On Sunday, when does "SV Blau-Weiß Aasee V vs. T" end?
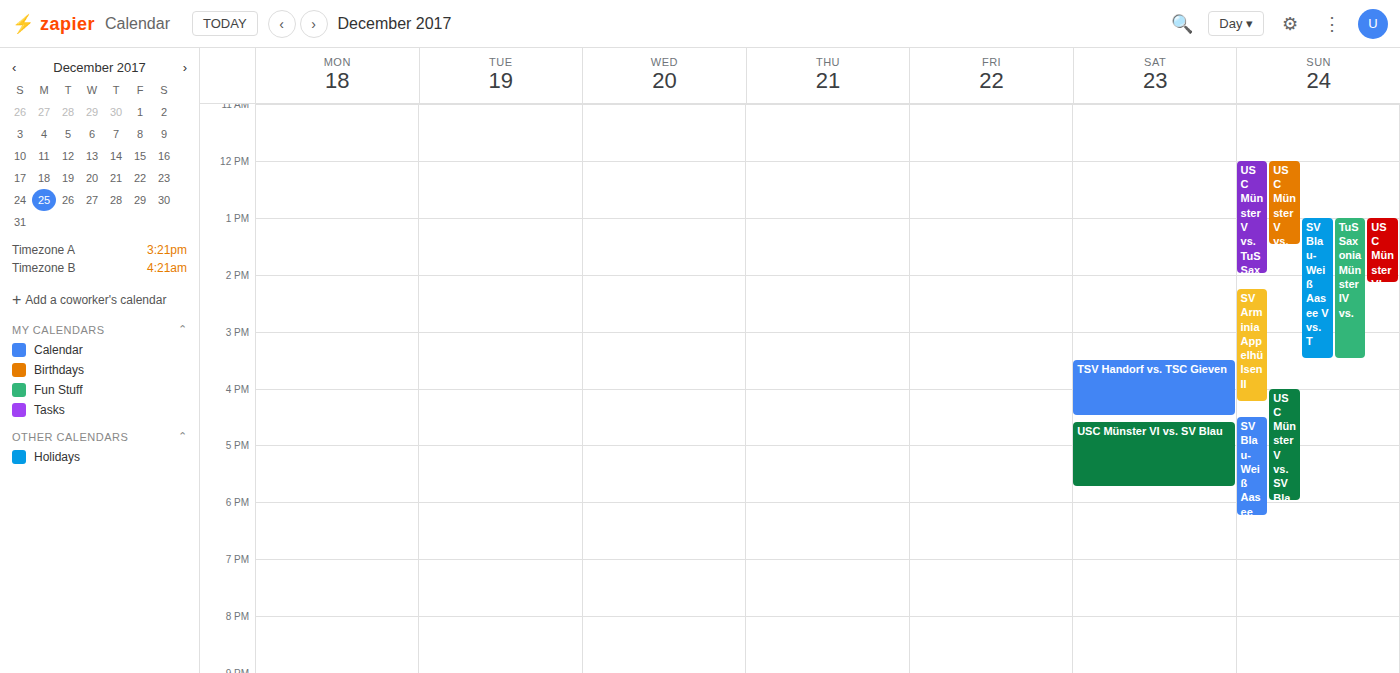
3:30 PM